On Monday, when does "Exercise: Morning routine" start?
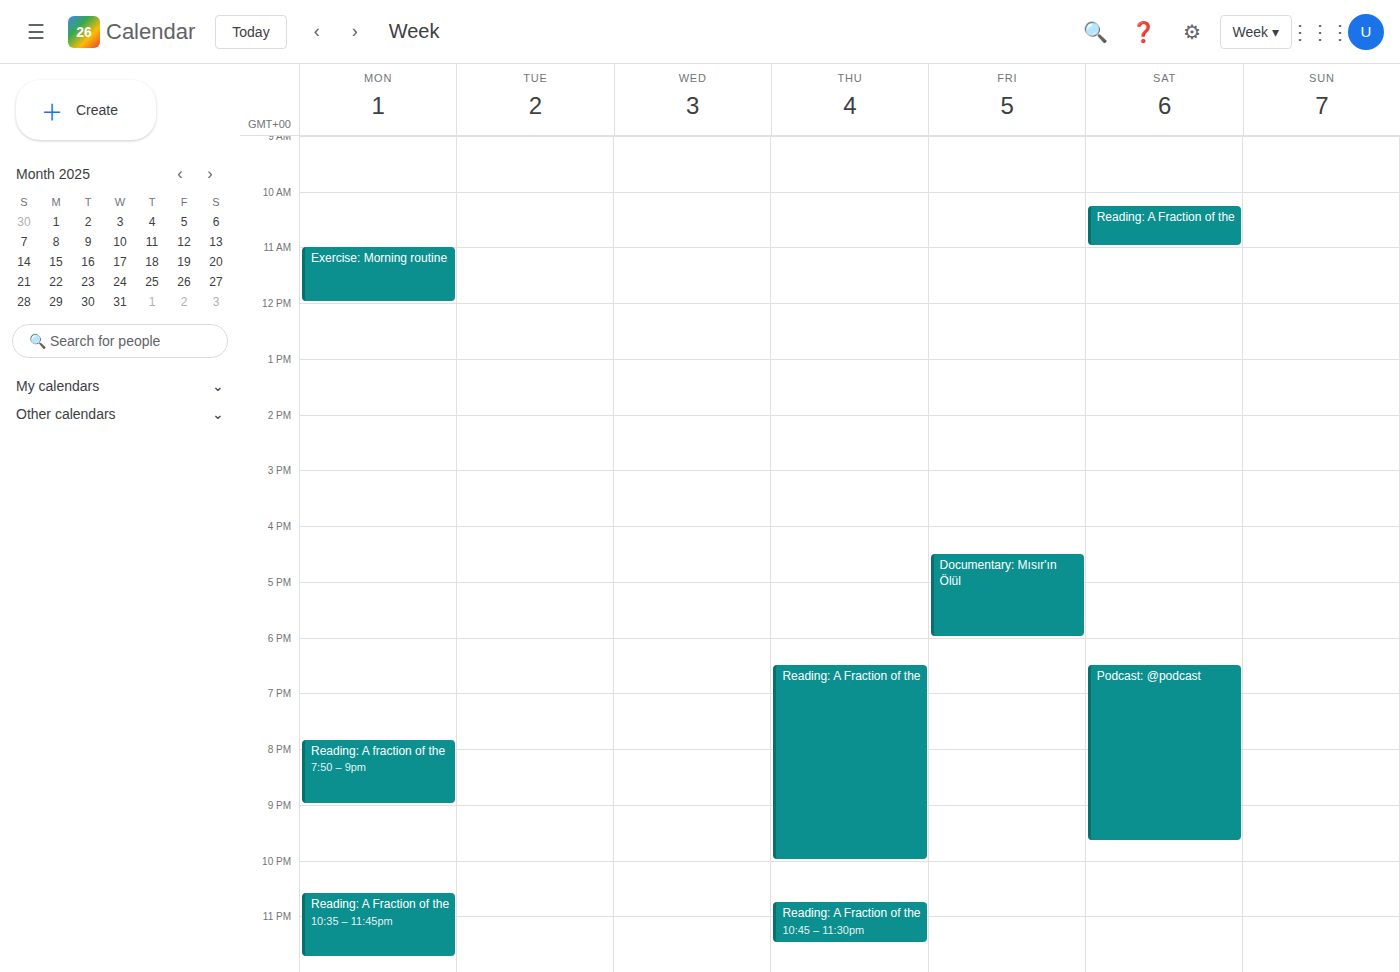
11:00 AM